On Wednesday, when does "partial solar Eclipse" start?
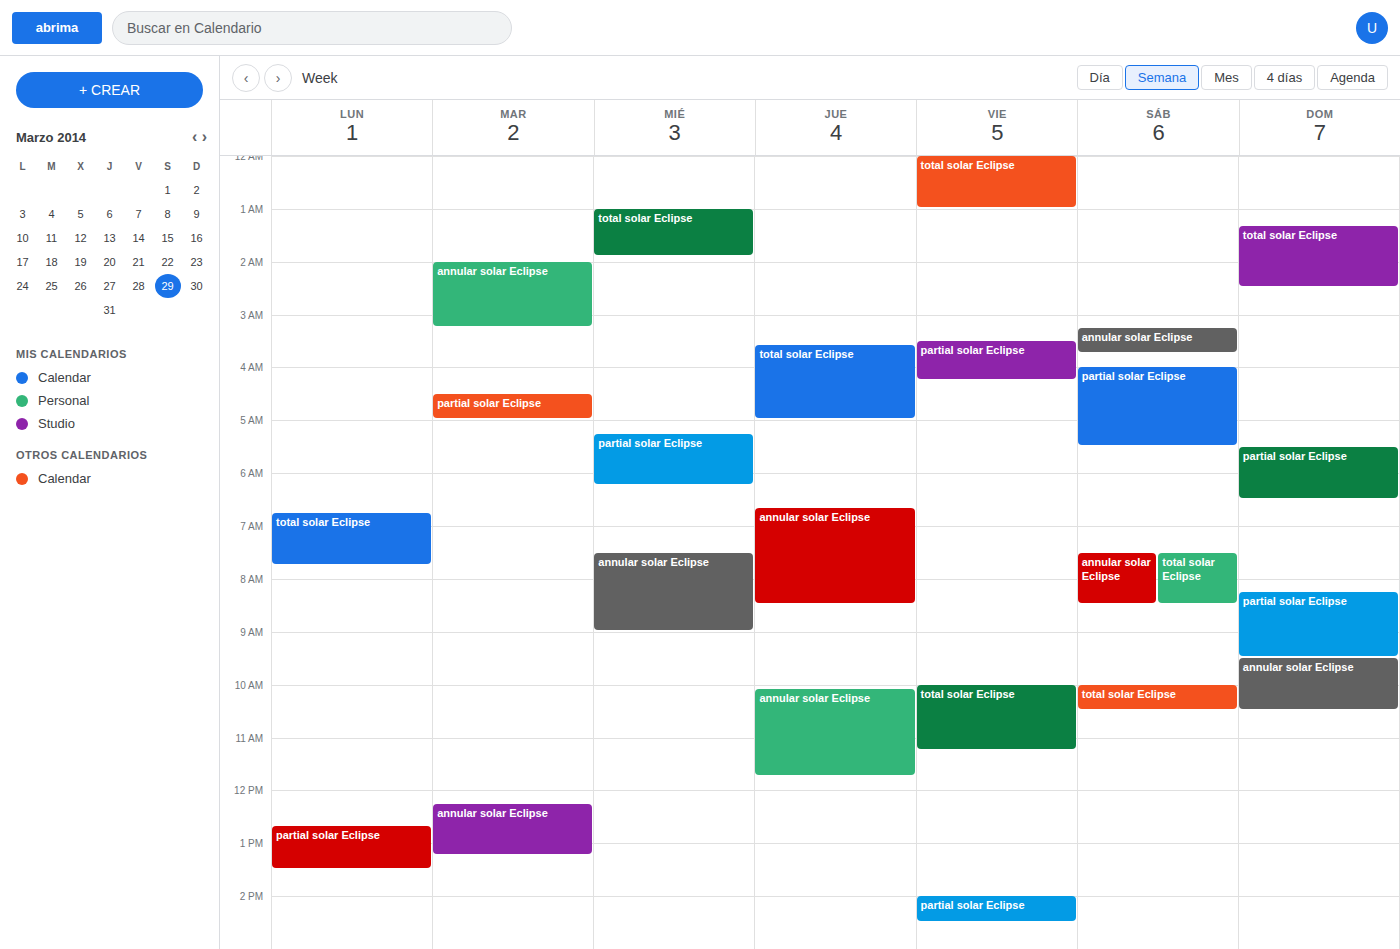
5:15 AM